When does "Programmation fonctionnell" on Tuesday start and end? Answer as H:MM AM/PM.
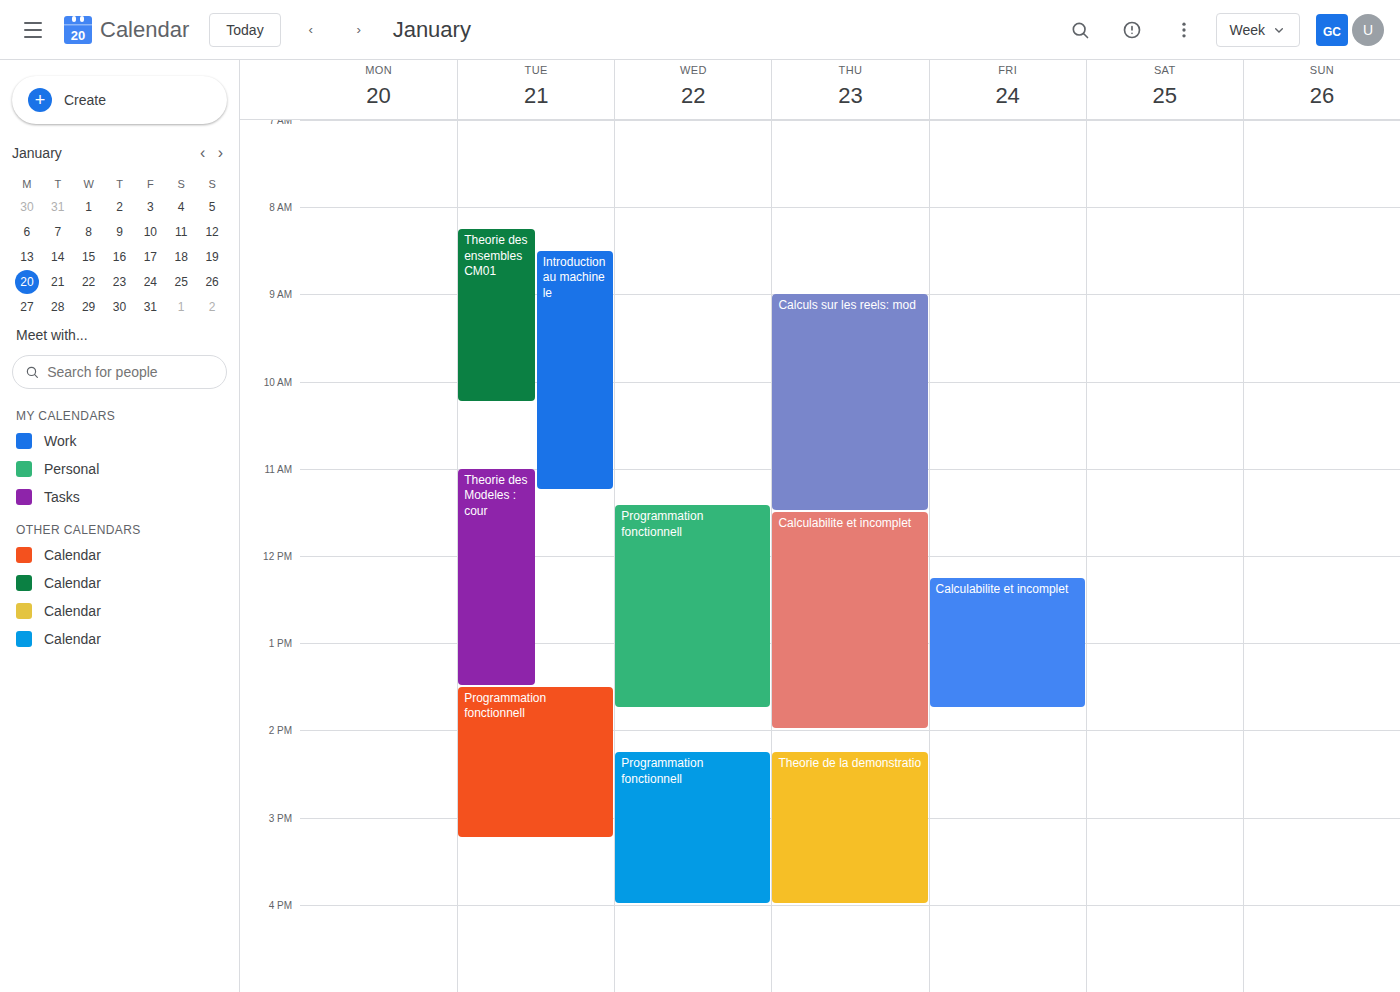
1:30 PM to 3:15 PM